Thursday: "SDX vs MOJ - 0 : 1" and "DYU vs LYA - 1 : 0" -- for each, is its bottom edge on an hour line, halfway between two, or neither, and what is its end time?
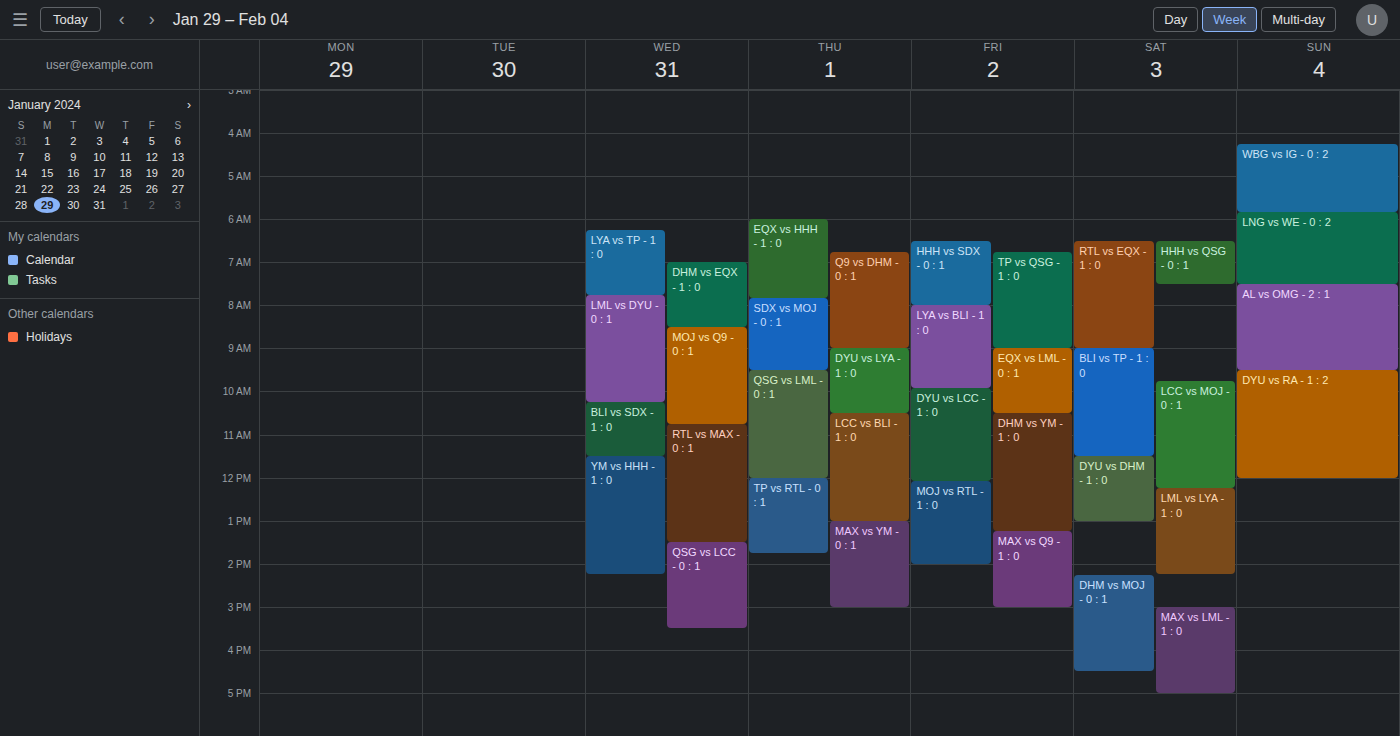
"SDX vs MOJ - 0 : 1": 9:30 AM, halfway between the 9 AM and 10 AM lines. "DYU vs LYA - 1 : 0": 10:30 AM, halfway between the 10 AM and 11 AM lines.